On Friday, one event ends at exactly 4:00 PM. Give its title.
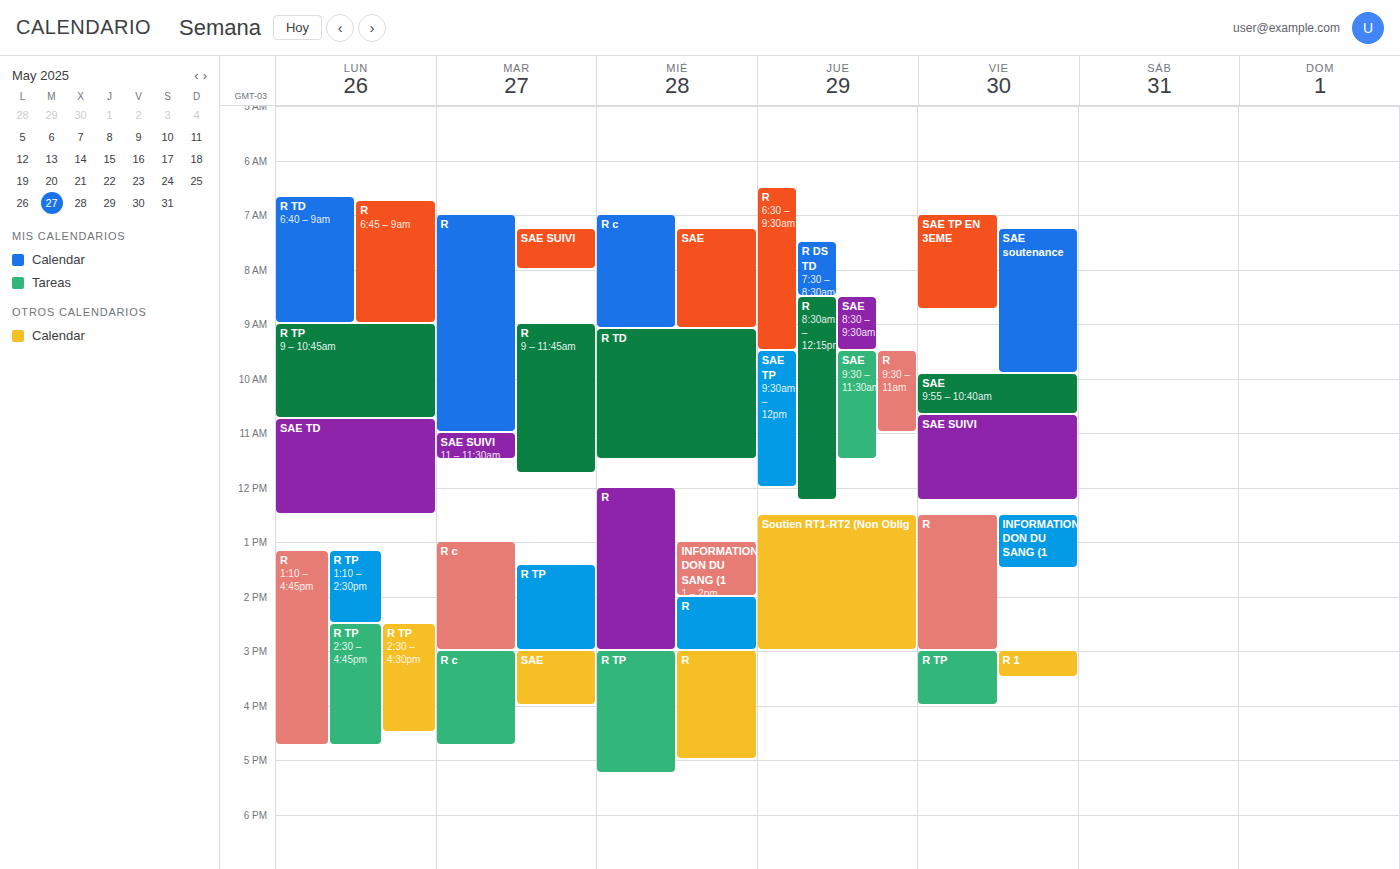
"R TP"